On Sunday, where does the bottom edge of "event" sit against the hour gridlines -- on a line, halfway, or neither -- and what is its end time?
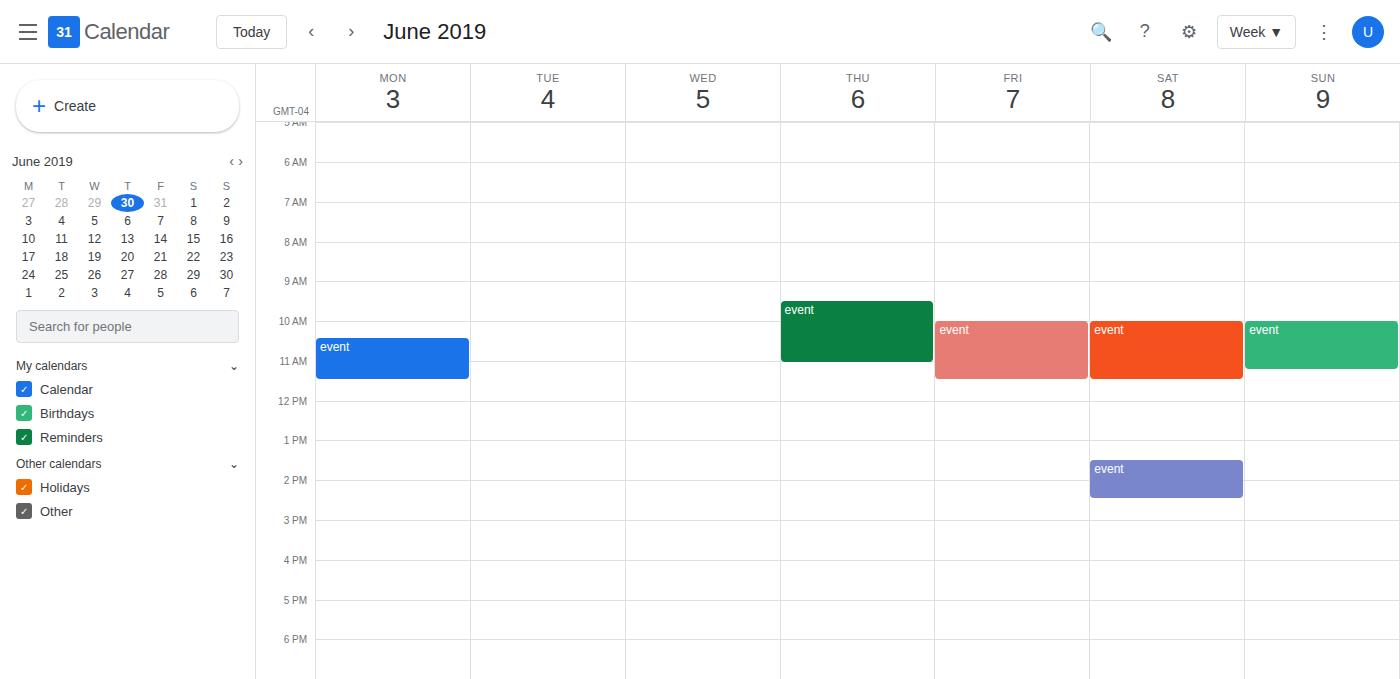
11:15 AM -- neither: a quarter of the way from the 11 AM line to the 12 PM line.